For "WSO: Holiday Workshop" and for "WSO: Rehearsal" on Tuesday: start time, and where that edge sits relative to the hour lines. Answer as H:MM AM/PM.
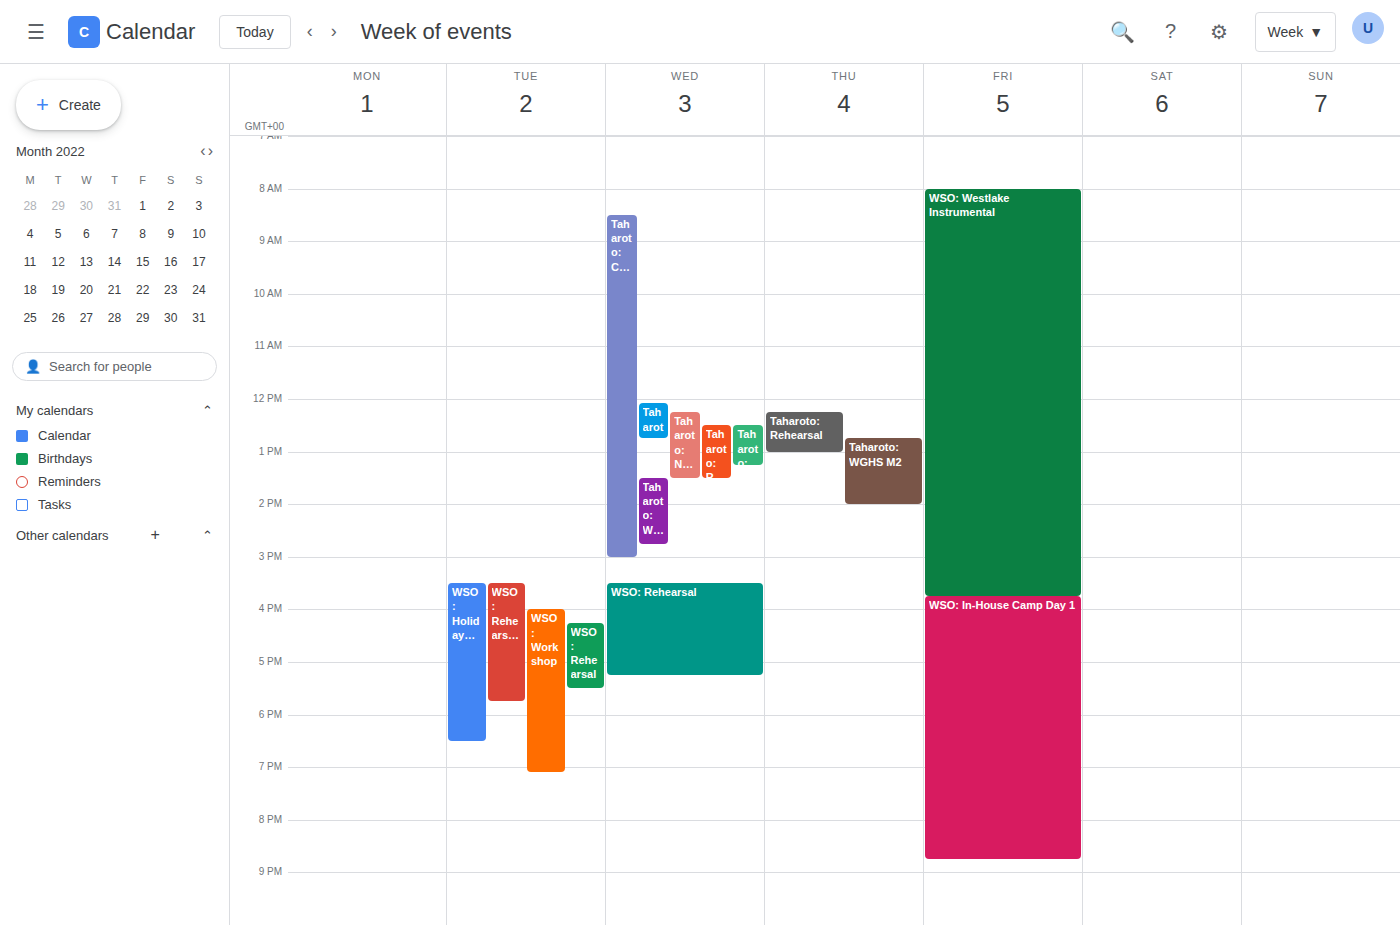
"WSO: Holiday Workshop": 3:30 PM, halfway between the 3 PM and 4 PM lines. "WSO: Rehearsal": 4:15 PM, neither: a quarter of the way from the 4 PM line to the 5 PM line.